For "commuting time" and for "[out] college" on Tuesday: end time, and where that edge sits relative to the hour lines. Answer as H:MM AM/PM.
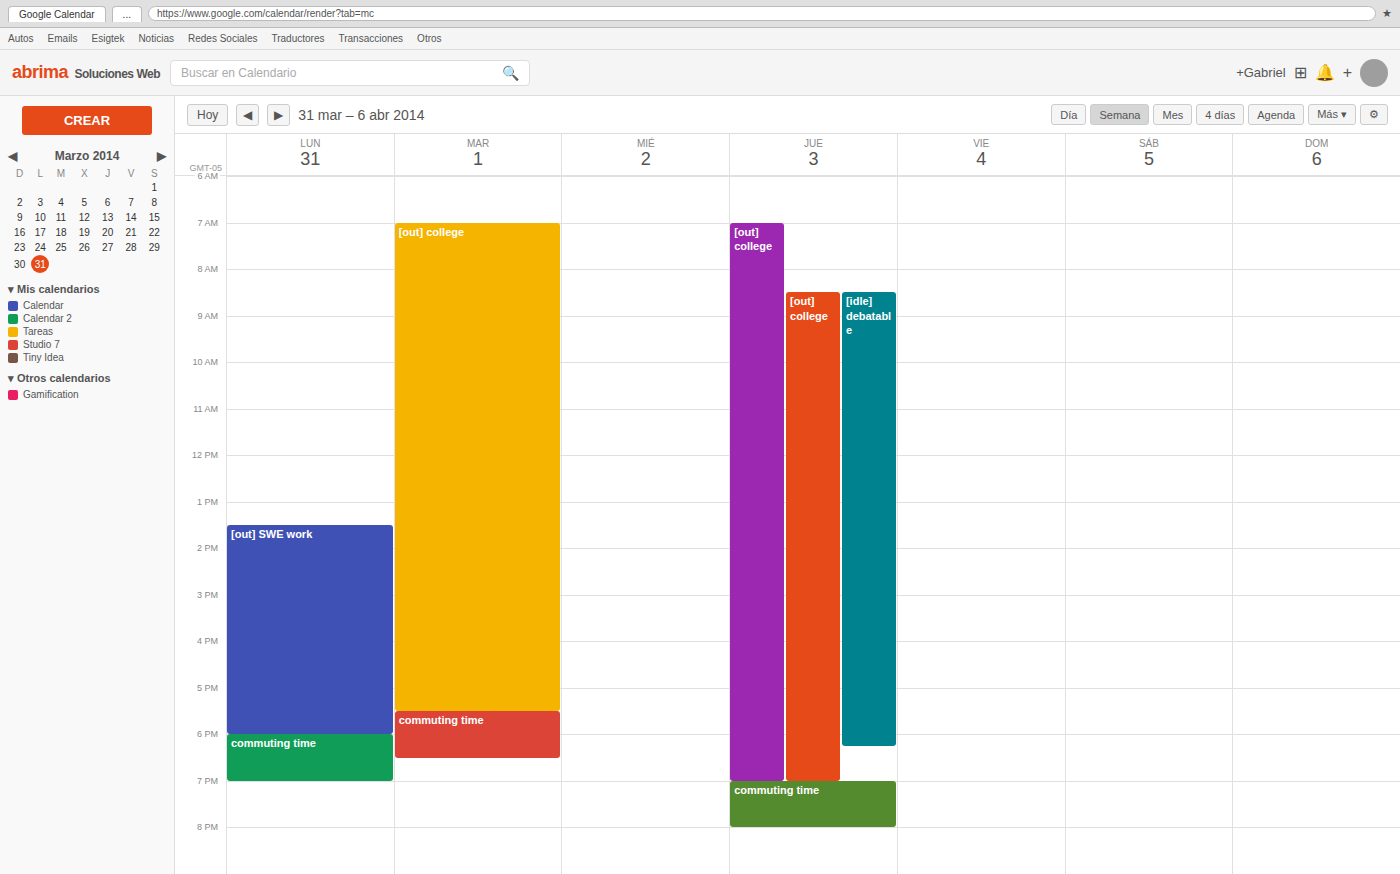
"commuting time": 6:30 PM, halfway between the 6 PM and 7 PM lines. "[out] college": 5:30 PM, halfway between the 5 PM and 6 PM lines.